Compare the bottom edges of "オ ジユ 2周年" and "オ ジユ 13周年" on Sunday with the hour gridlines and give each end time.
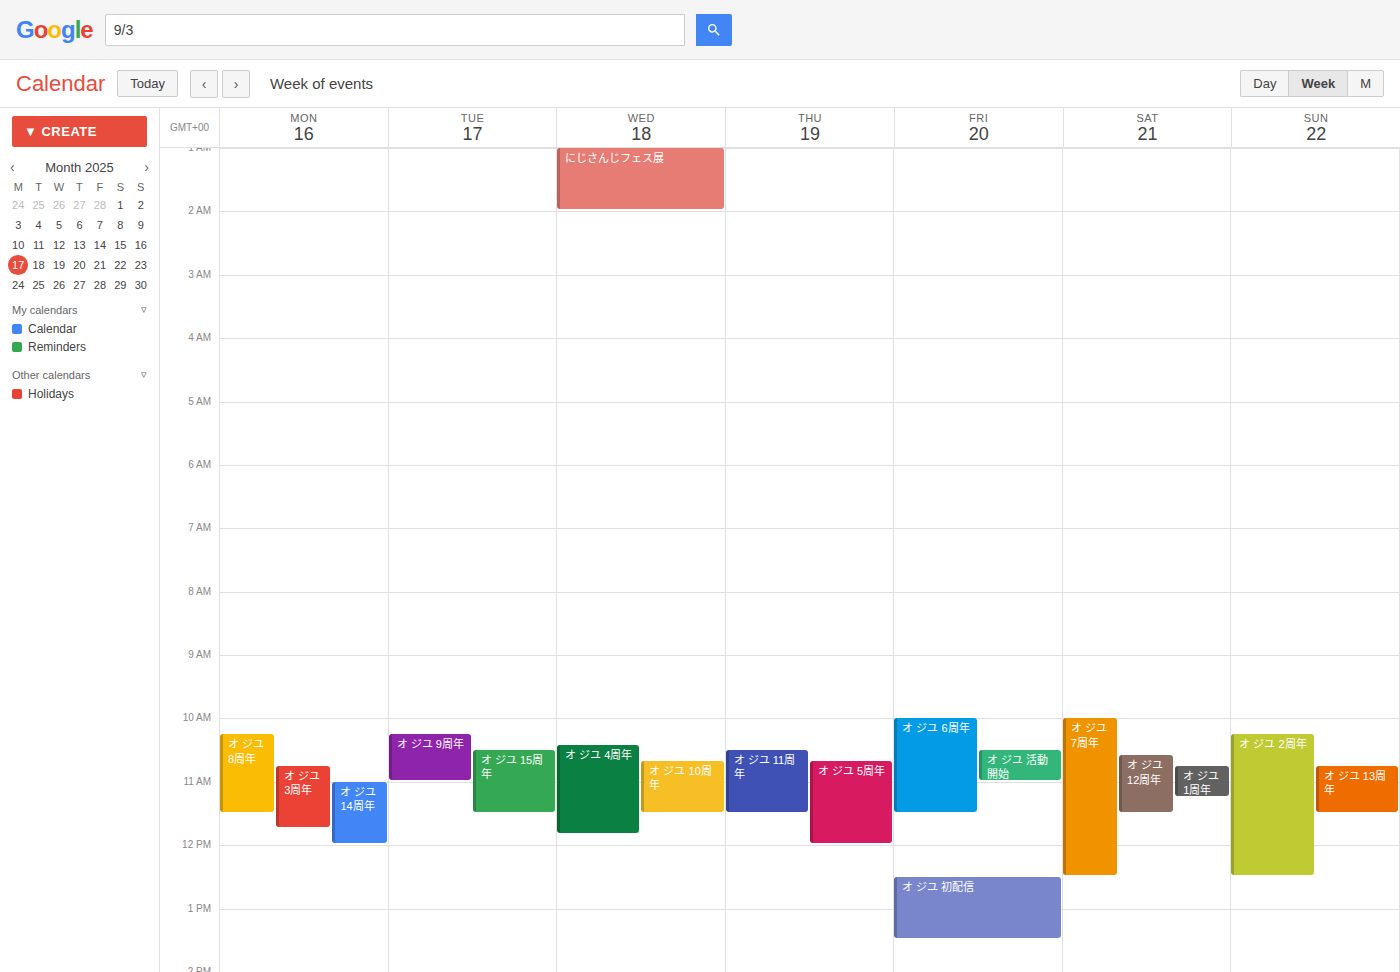
"オ ジユ 2周年": 12:30, halfway between the 12:00 and 13:00 lines. "オ ジユ 13周年": 11:30, halfway between the 11:00 and 12:00 lines.